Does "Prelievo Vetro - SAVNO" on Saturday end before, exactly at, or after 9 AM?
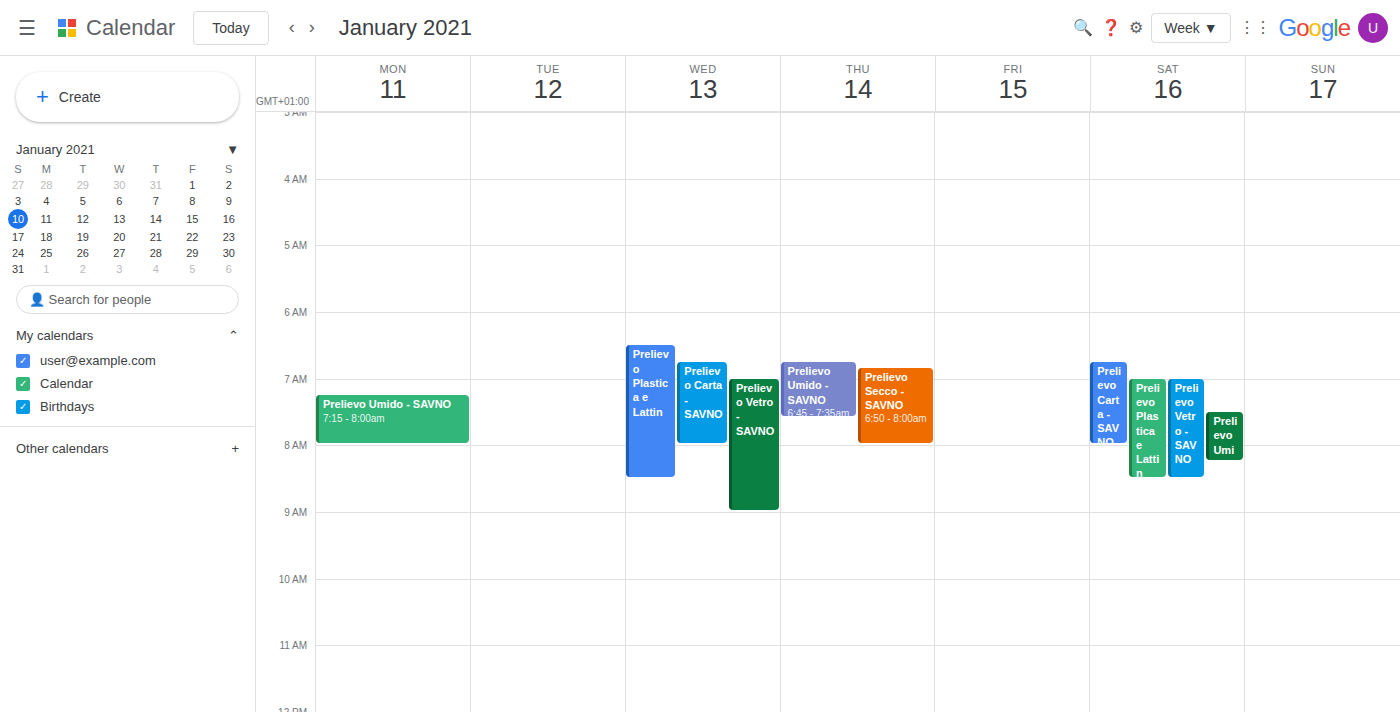
8:30 AM -- before 9 AM, 30 minutes above the 9 AM line.